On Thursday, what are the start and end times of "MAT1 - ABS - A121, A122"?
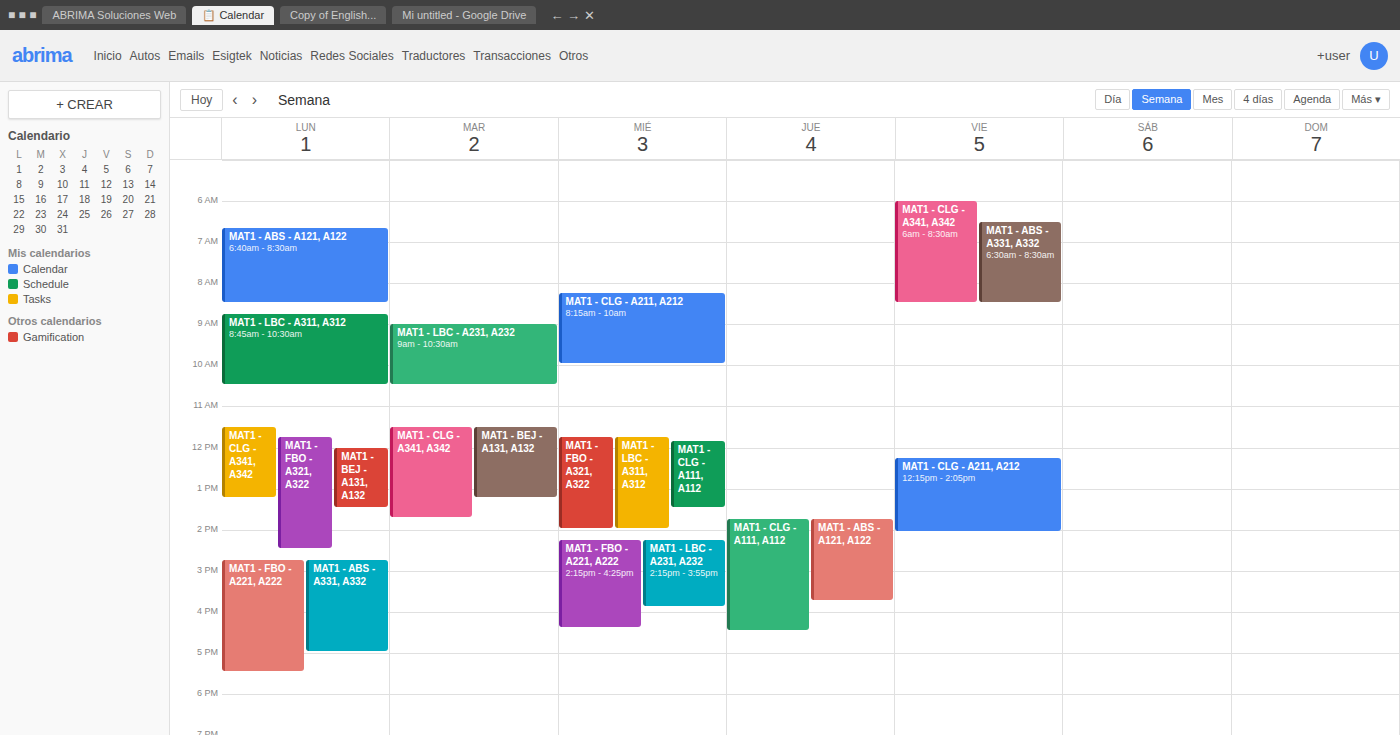
1:45 PM to 3:45 PM